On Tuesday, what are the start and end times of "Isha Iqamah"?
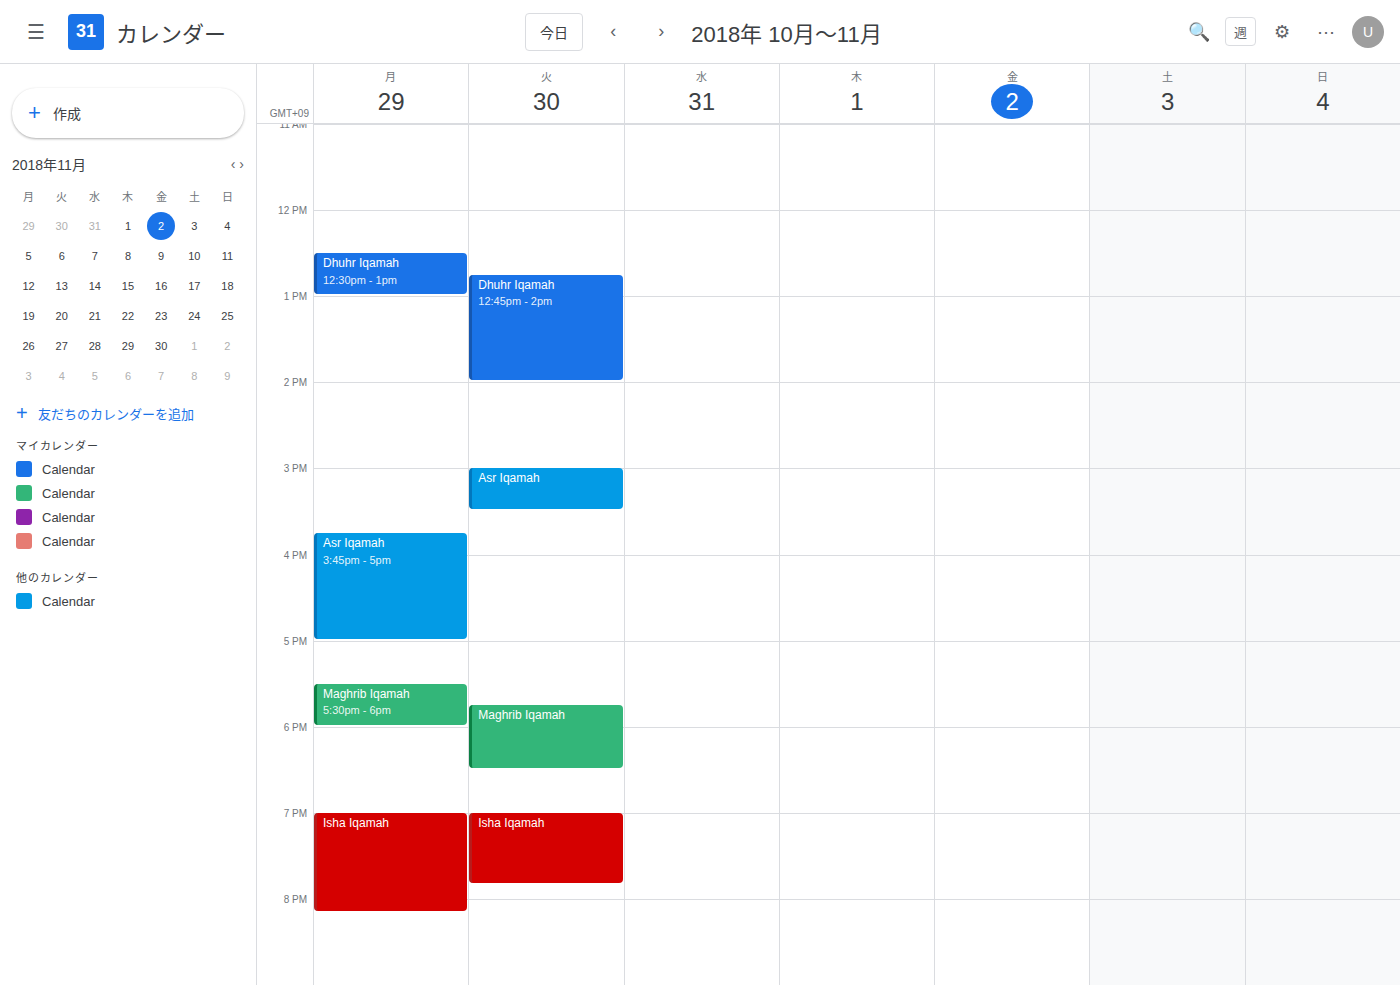
19:00 to 19:50